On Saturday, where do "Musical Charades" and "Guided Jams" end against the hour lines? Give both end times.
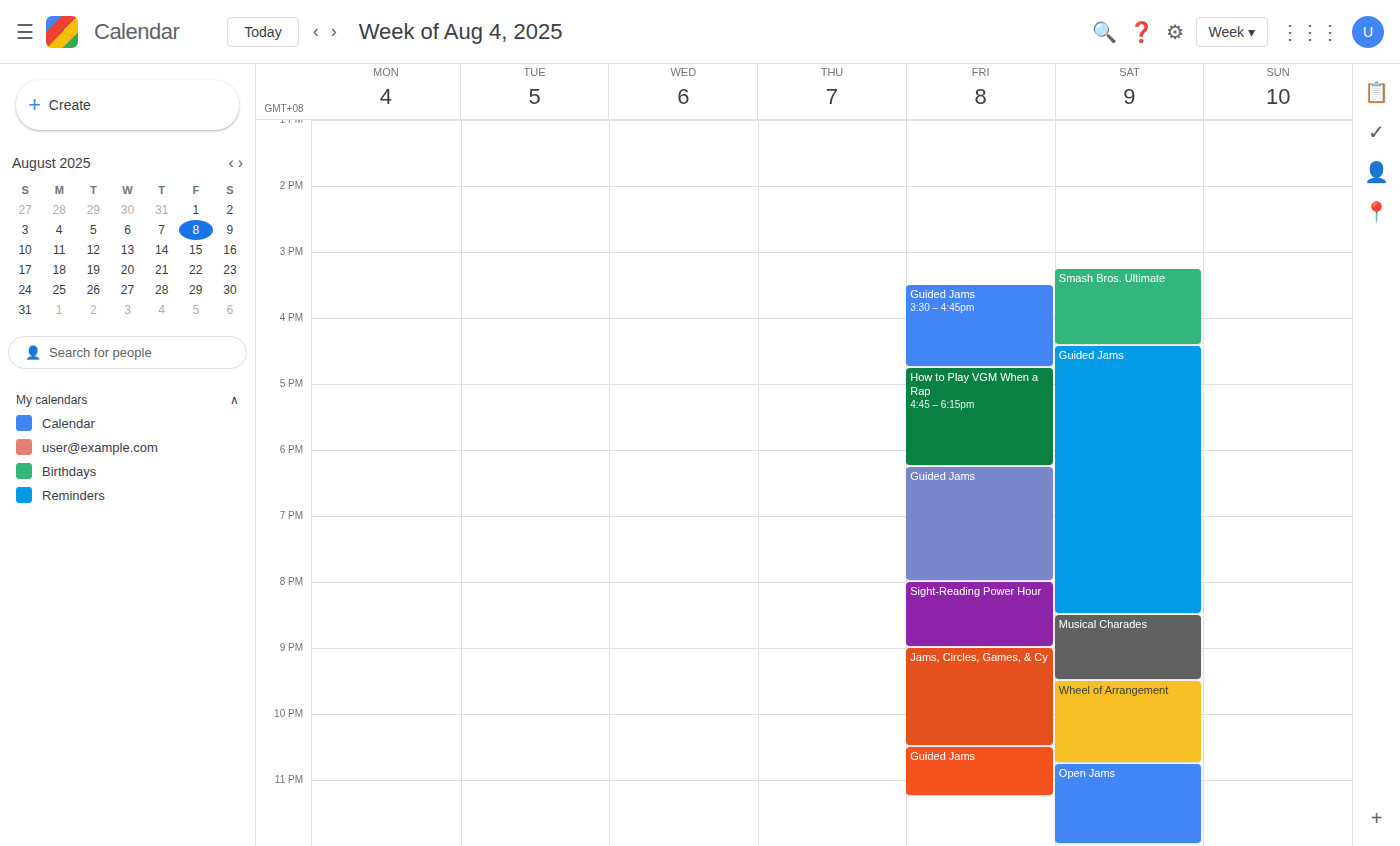
"Musical Charades": 9:30 PM, halfway between the 9 PM and 10 PM lines. "Guided Jams": 8:30 PM, halfway between the 8 PM and 9 PM lines.